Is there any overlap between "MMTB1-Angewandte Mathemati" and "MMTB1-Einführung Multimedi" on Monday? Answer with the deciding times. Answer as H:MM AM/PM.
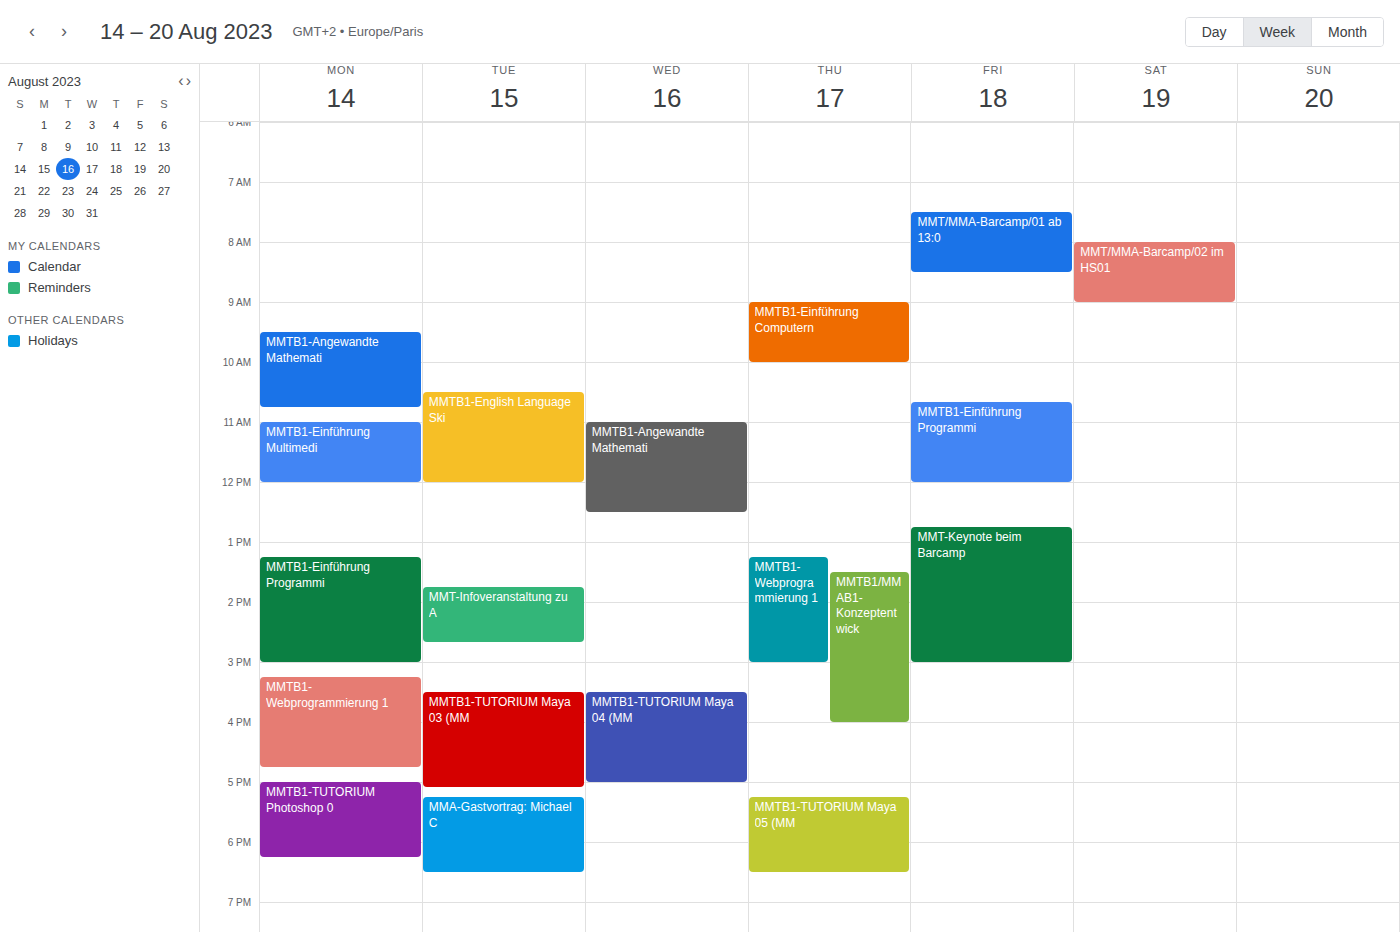
"MMTB1-Angewandte Mathemati" ends at 10:45 AM and "MMTB1-Einführung Multimedi" starts at 11:00 AM -- no overlap.